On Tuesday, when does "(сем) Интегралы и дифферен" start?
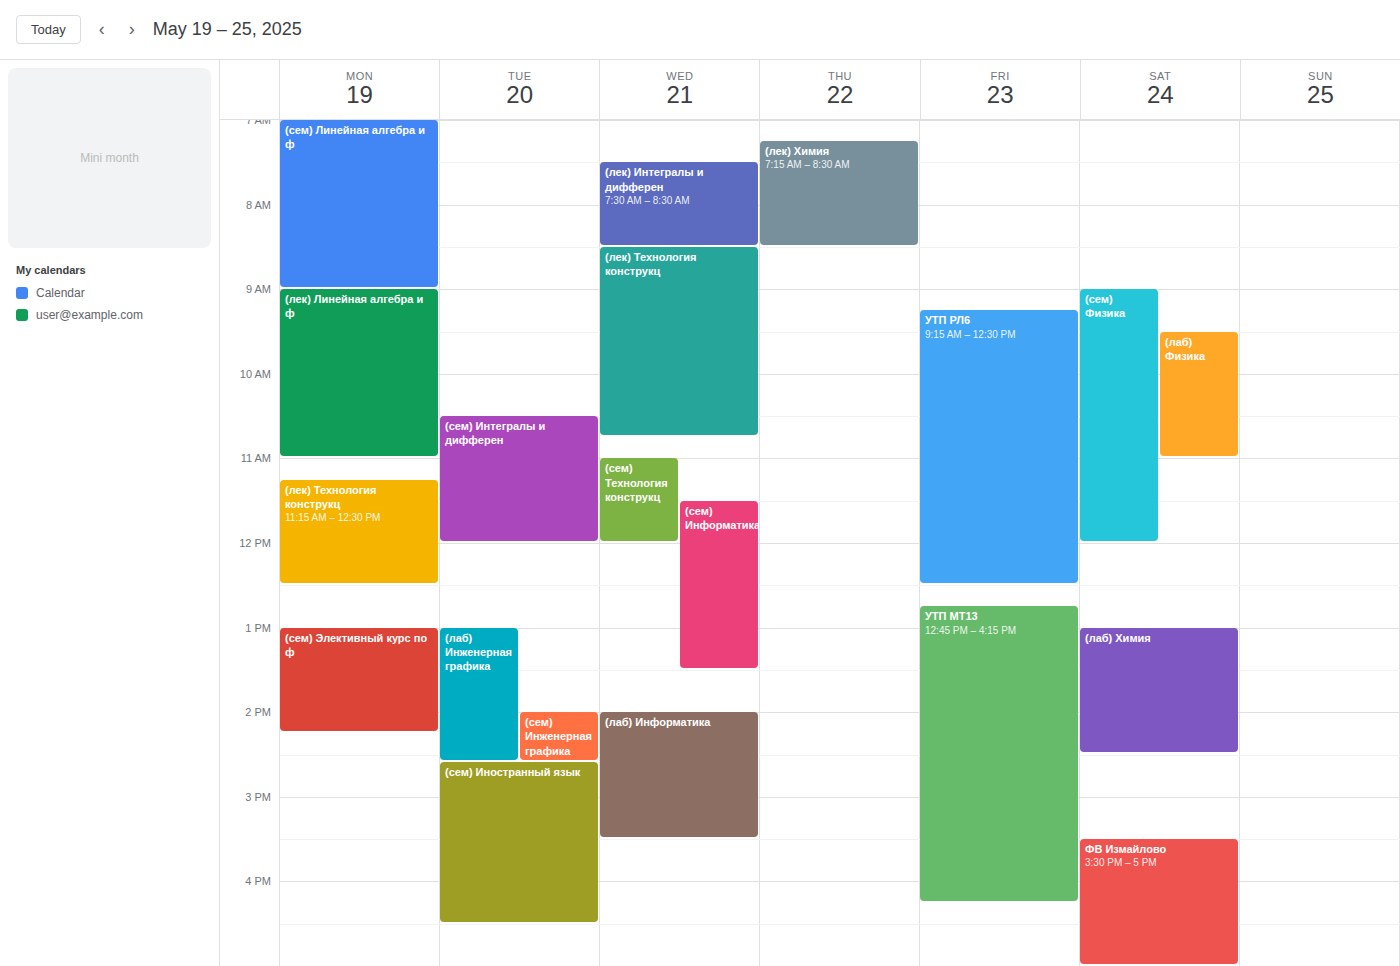
10:30 AM